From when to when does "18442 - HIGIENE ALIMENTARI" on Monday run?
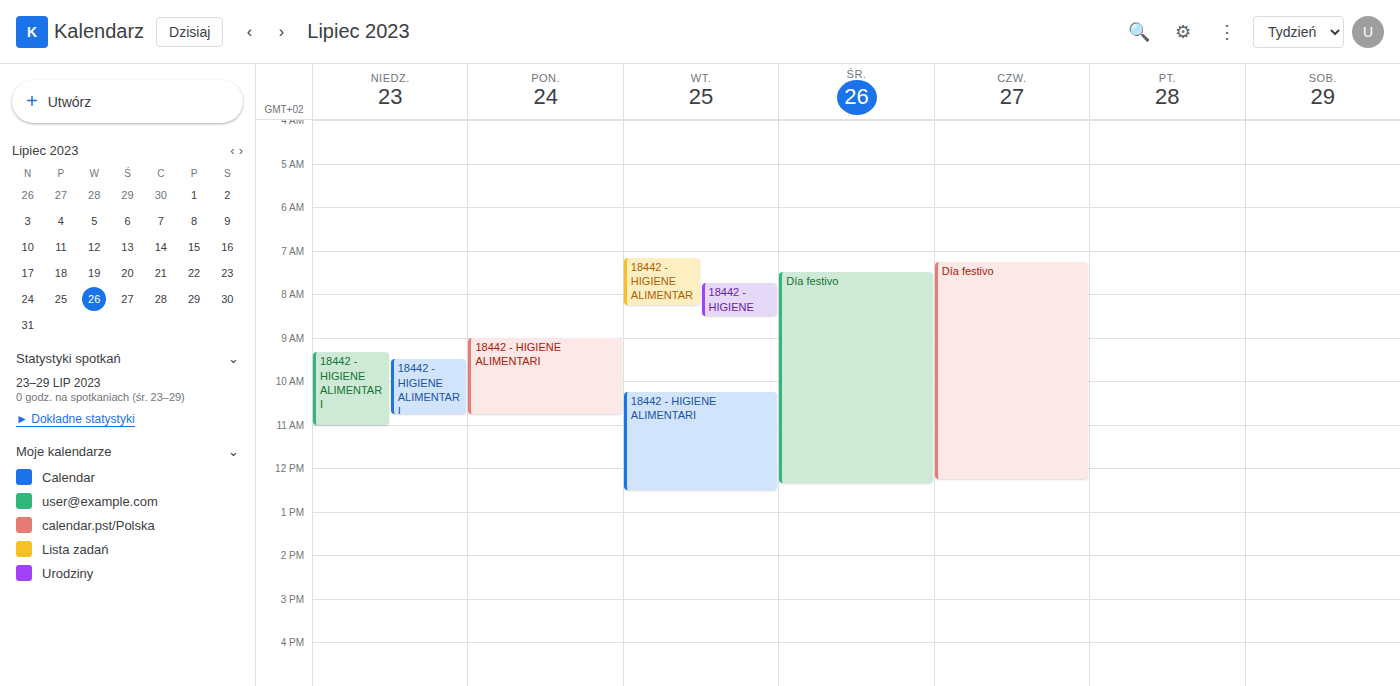
9:00 AM to 10:45 AM